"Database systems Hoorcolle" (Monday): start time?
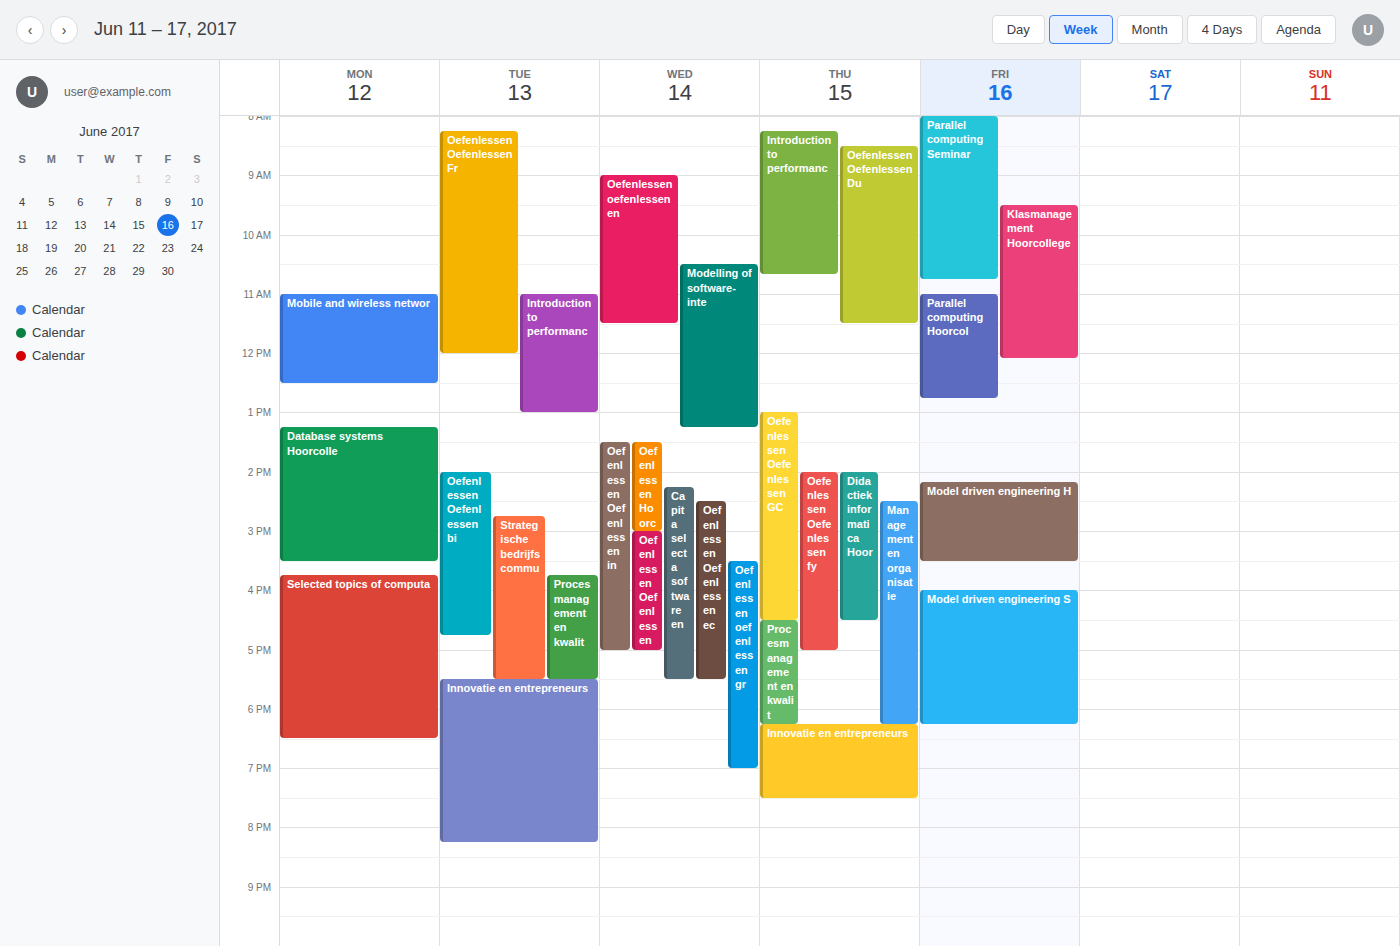
1:15 PM